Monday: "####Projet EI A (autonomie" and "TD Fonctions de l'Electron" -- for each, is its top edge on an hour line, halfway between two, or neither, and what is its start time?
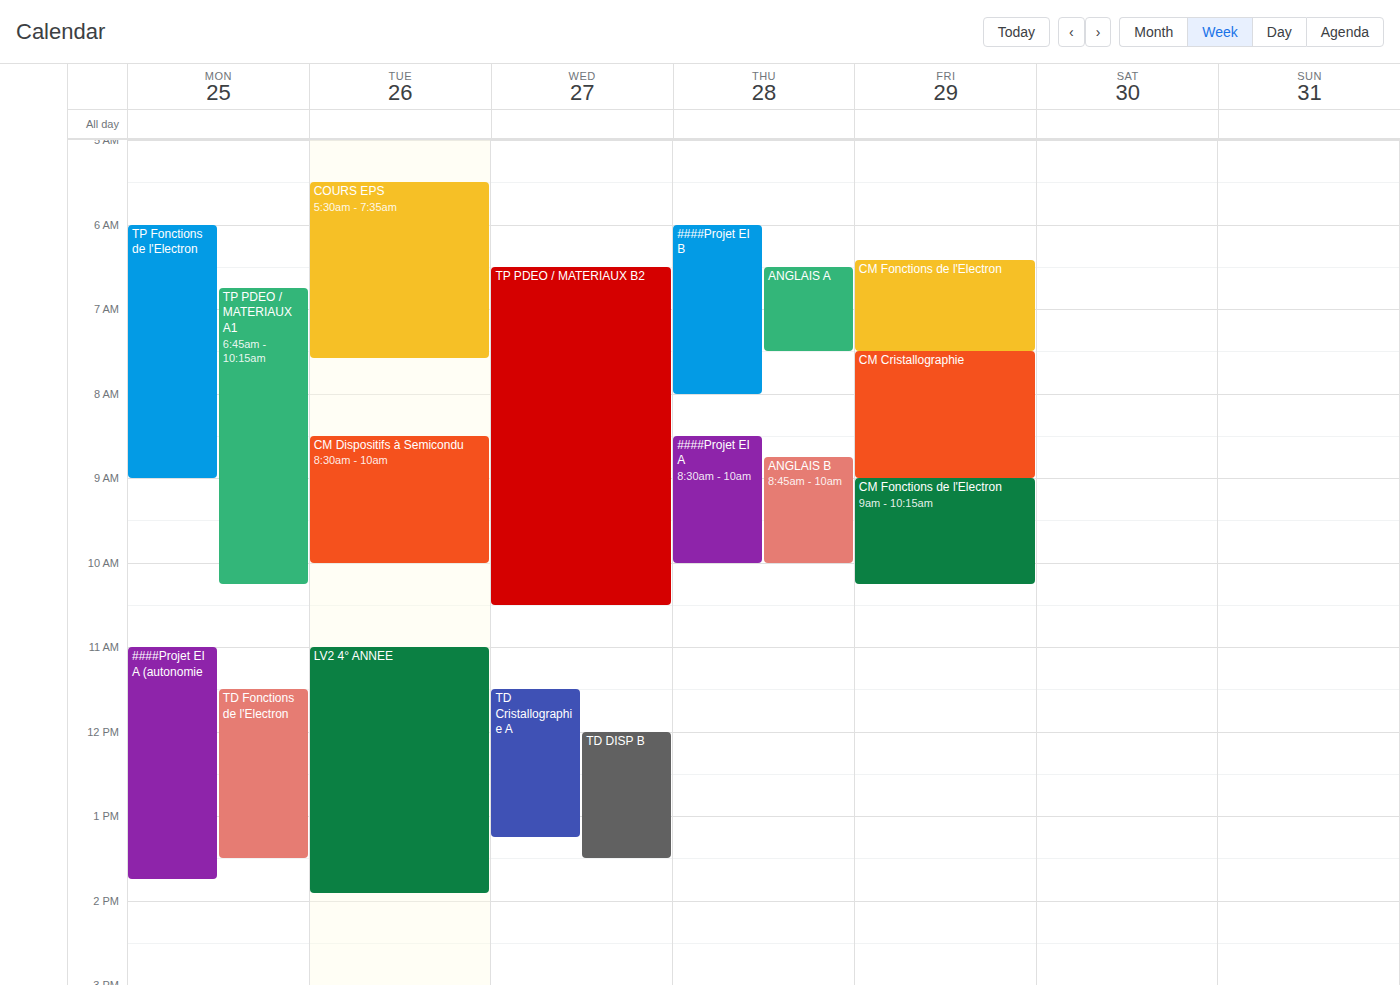
"####Projet EI A (autonomie": 11:00, exactly on the 11:00 line. "TD Fonctions de l'Electron": 11:30, halfway between the 11:00 and 12:00 lines.